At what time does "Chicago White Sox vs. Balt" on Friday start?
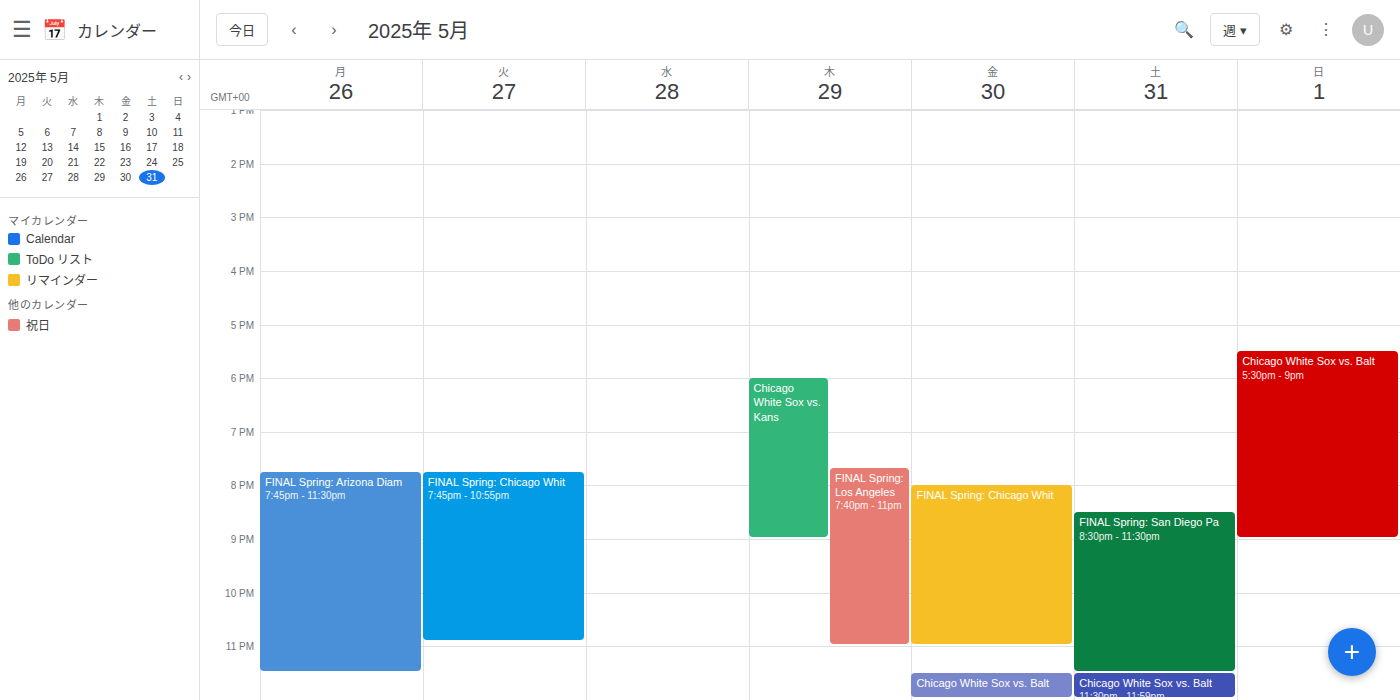
11:30 PM